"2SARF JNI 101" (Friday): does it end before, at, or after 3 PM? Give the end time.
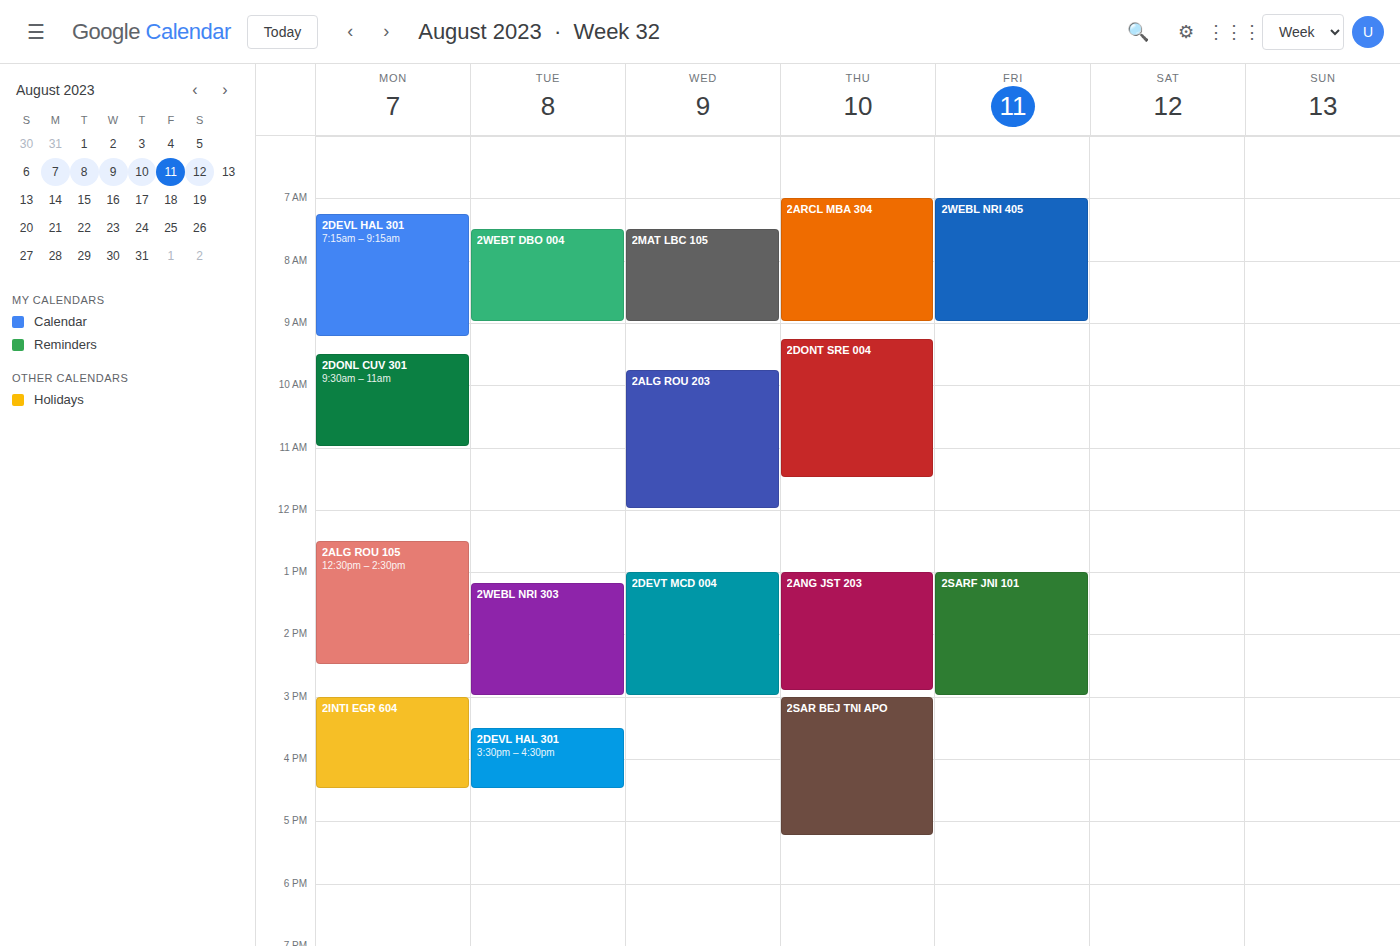
3:00 PM -- exactly at 3 PM, on the 3 PM line.